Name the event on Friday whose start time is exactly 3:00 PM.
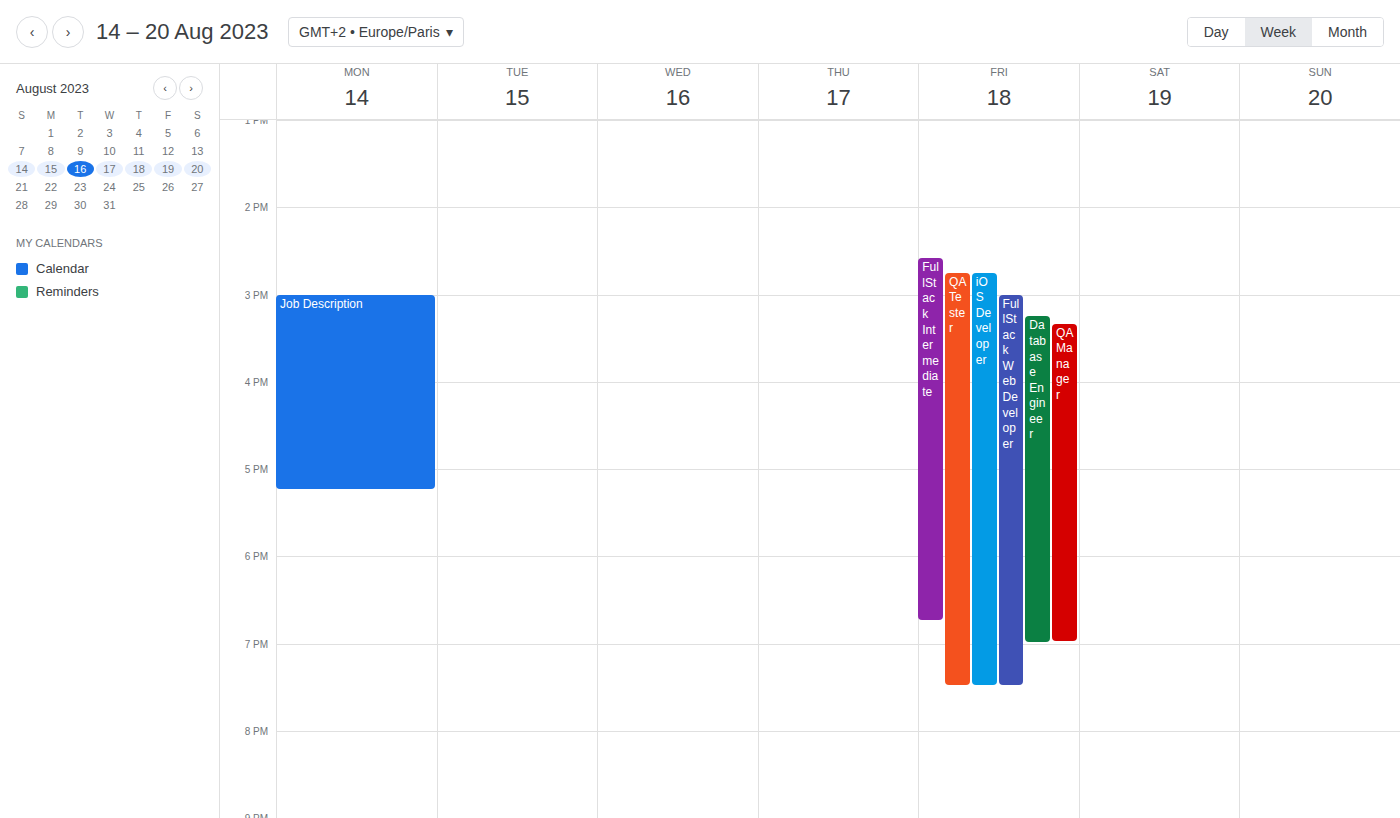
"FullStack Web Developer"